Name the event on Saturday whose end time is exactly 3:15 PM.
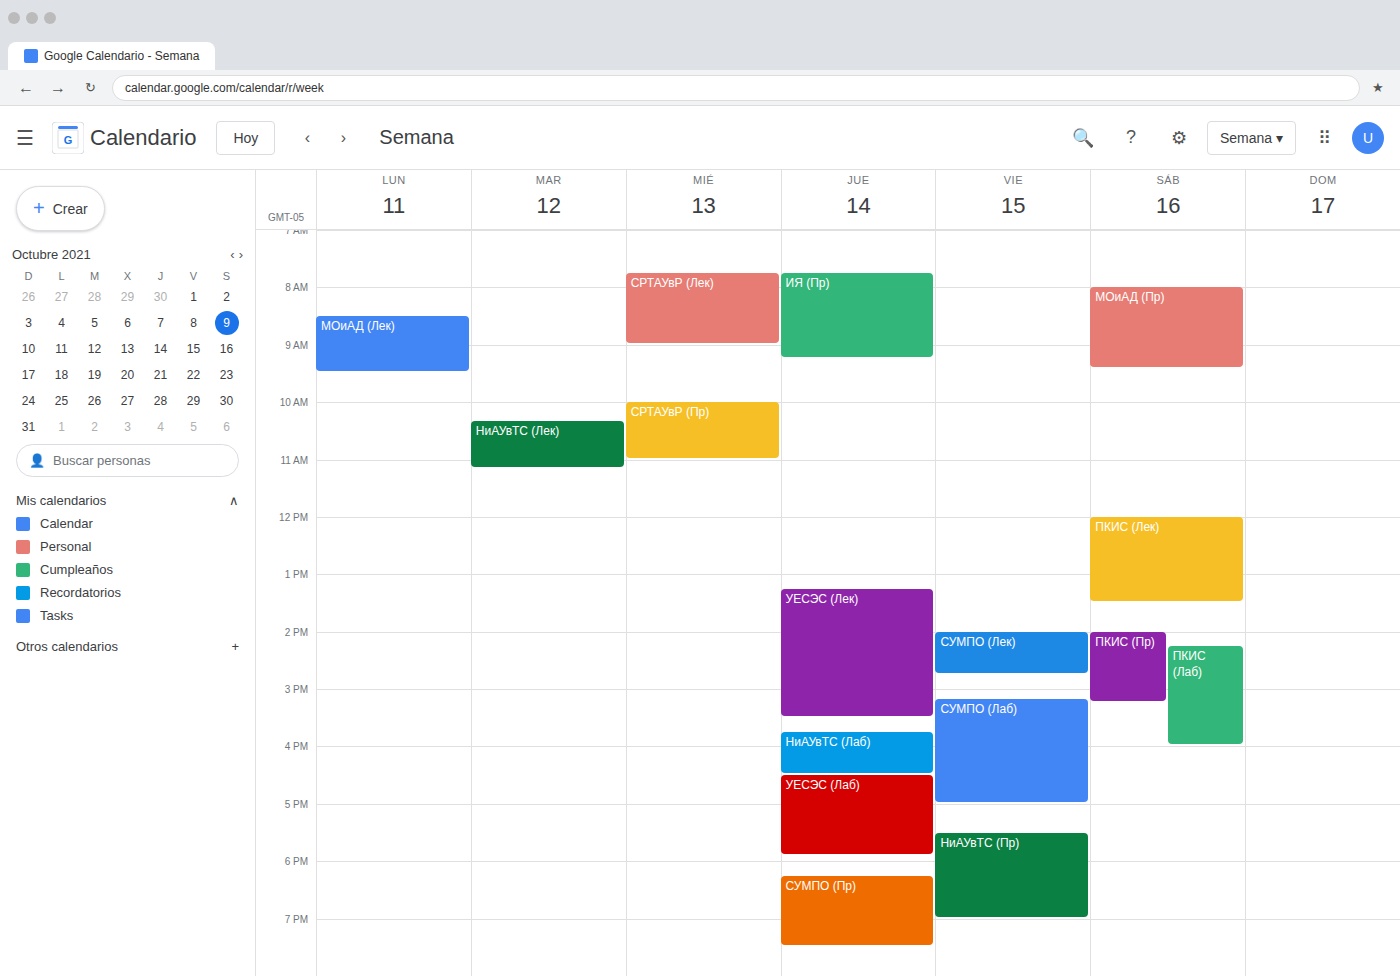
"ПКИС (Пр)"